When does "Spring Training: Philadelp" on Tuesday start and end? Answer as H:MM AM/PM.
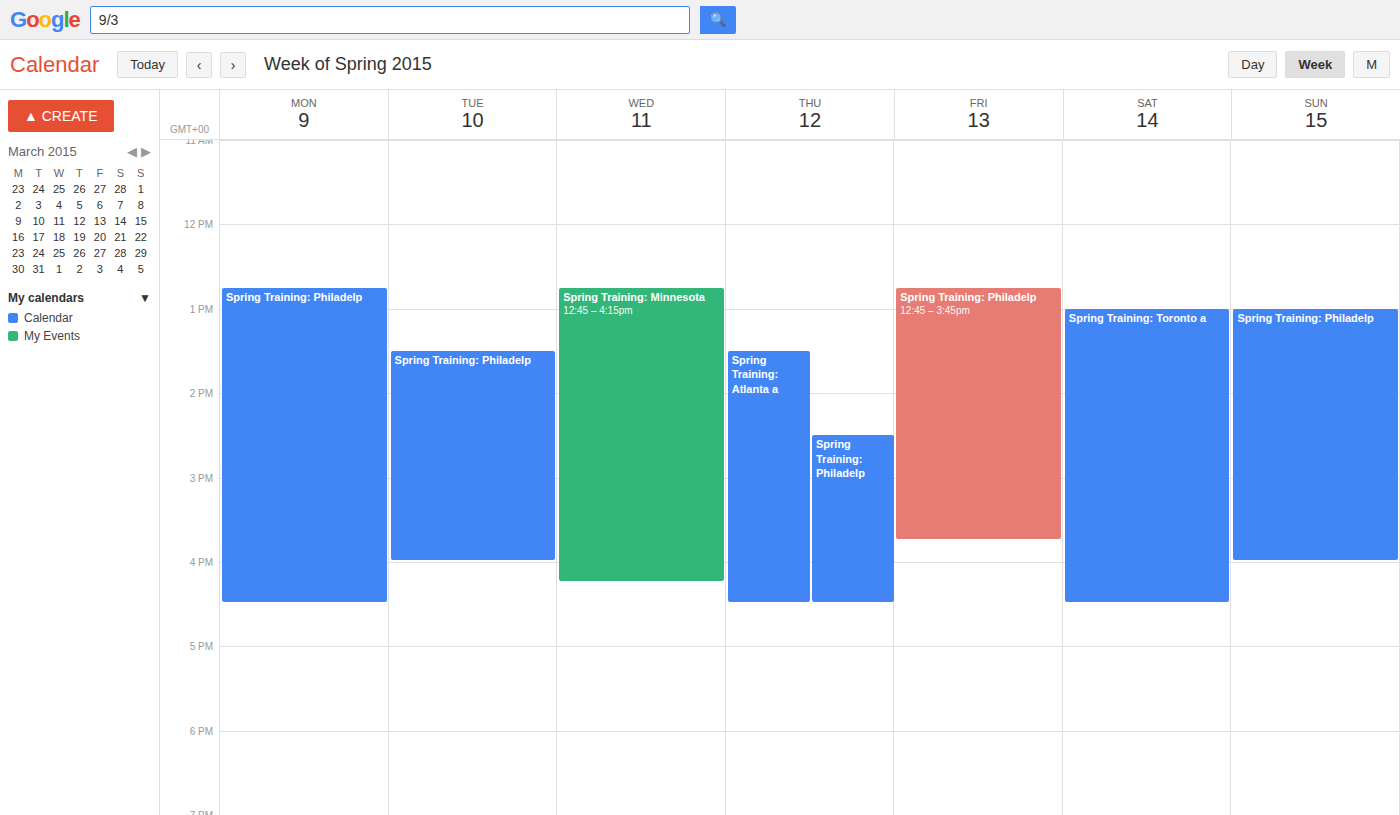
1:30 PM to 4:00 PM